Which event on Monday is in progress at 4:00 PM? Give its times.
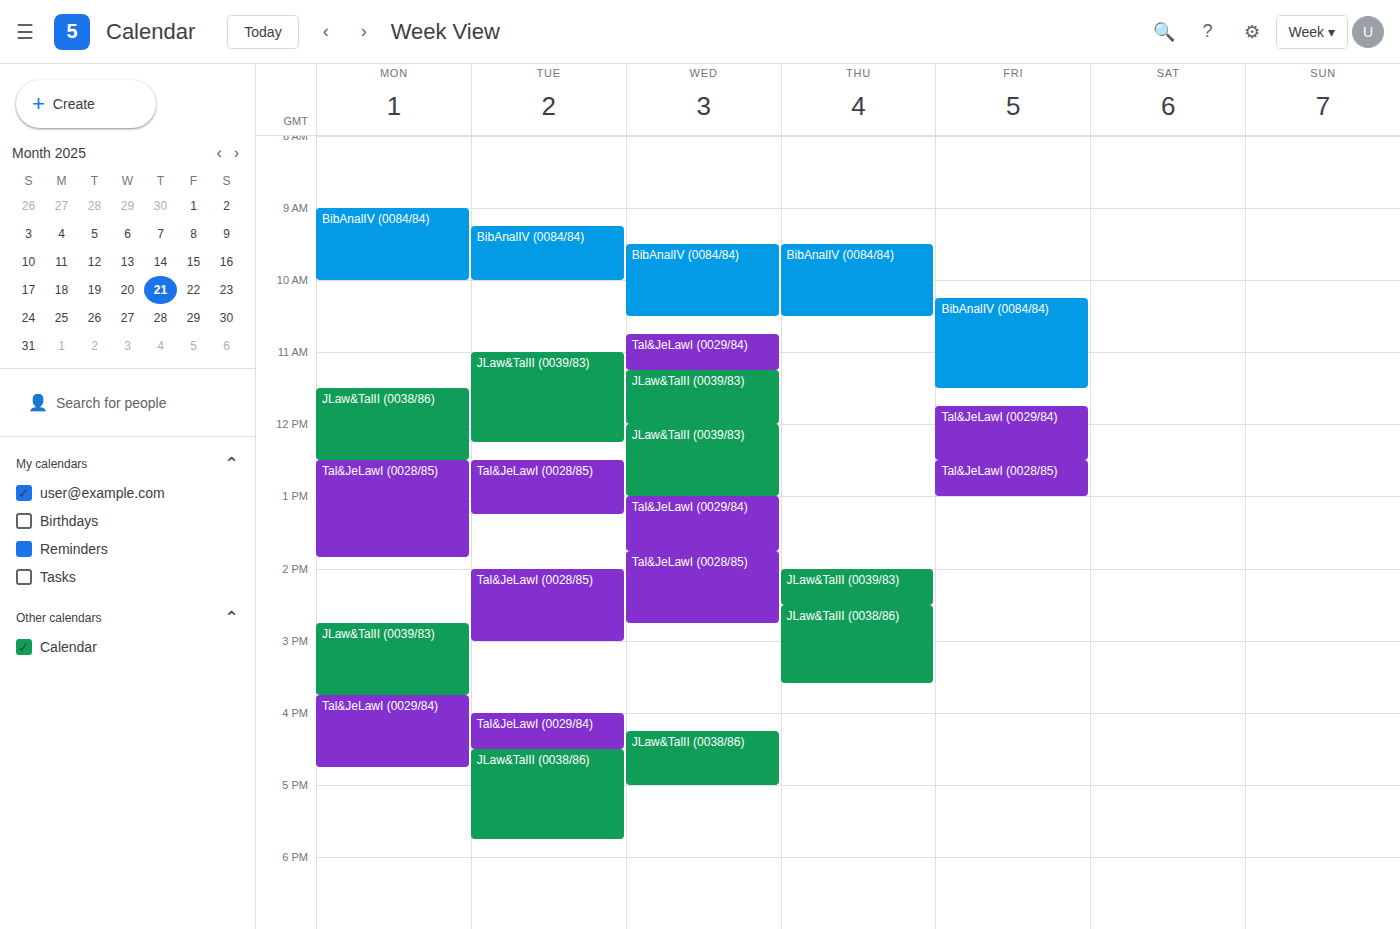
"Tal&JeLawI (0029/84)", 3:45 PM to 4:45 PM